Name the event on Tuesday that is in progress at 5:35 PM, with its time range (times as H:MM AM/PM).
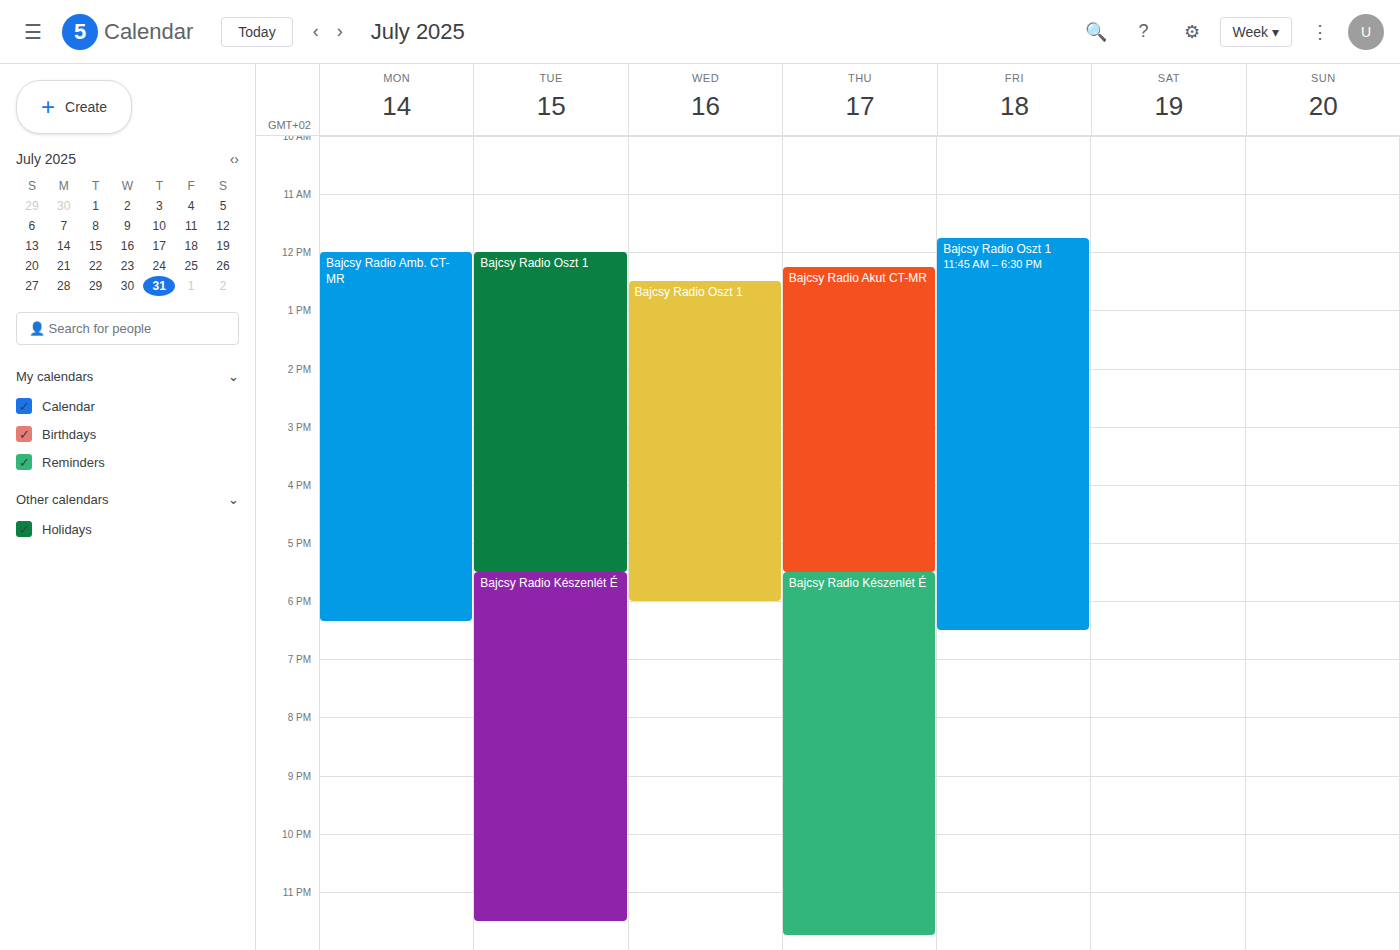
"Bajcsy Radio Készenlét É", 5:30 PM to 11:30 PM